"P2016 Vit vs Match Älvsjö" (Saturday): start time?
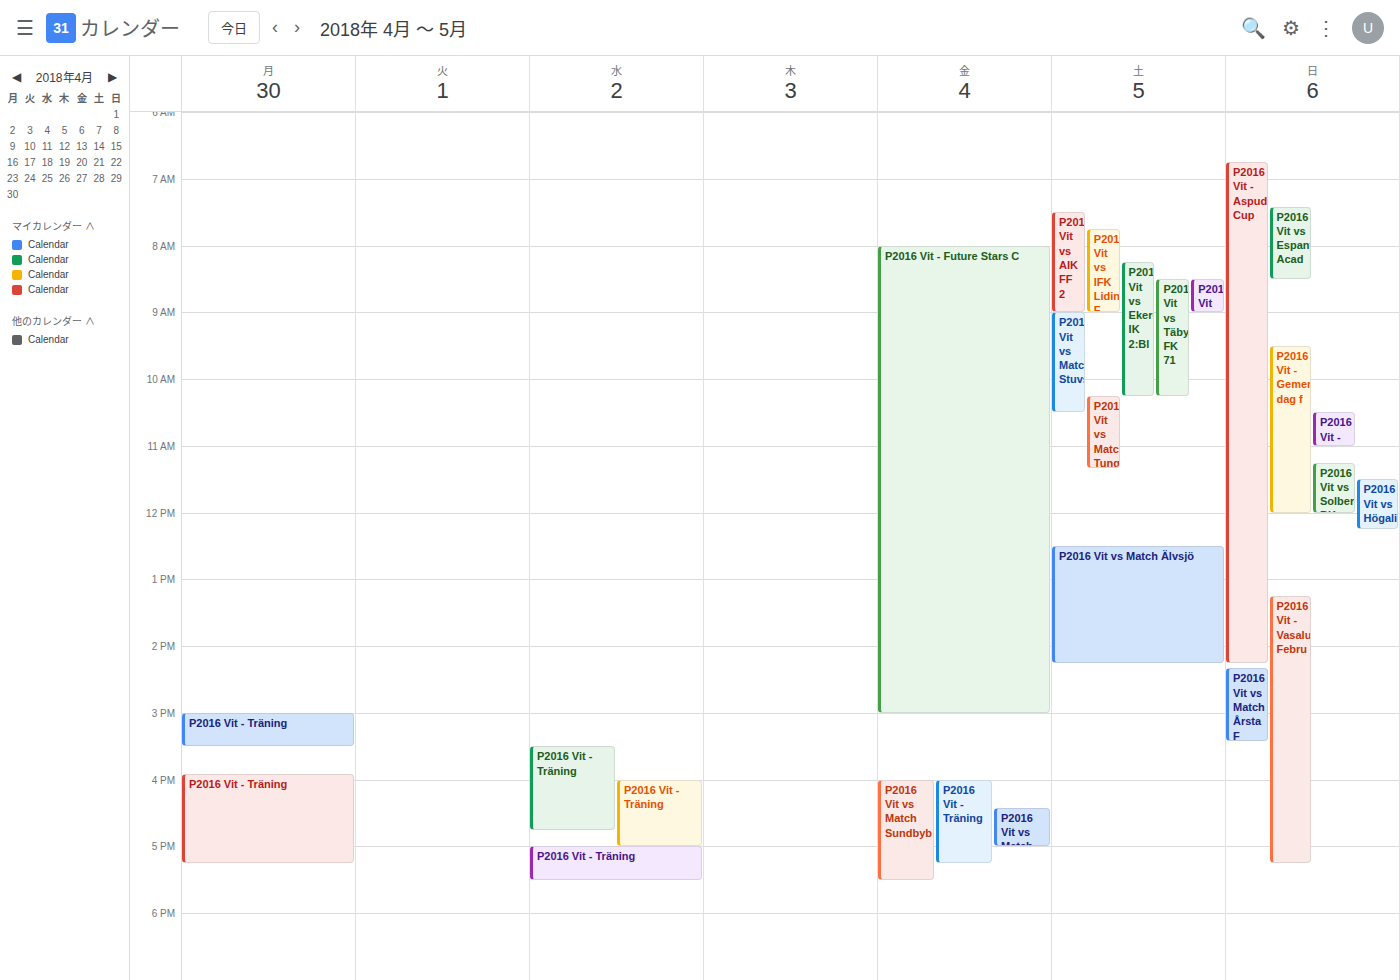
12:30 PM